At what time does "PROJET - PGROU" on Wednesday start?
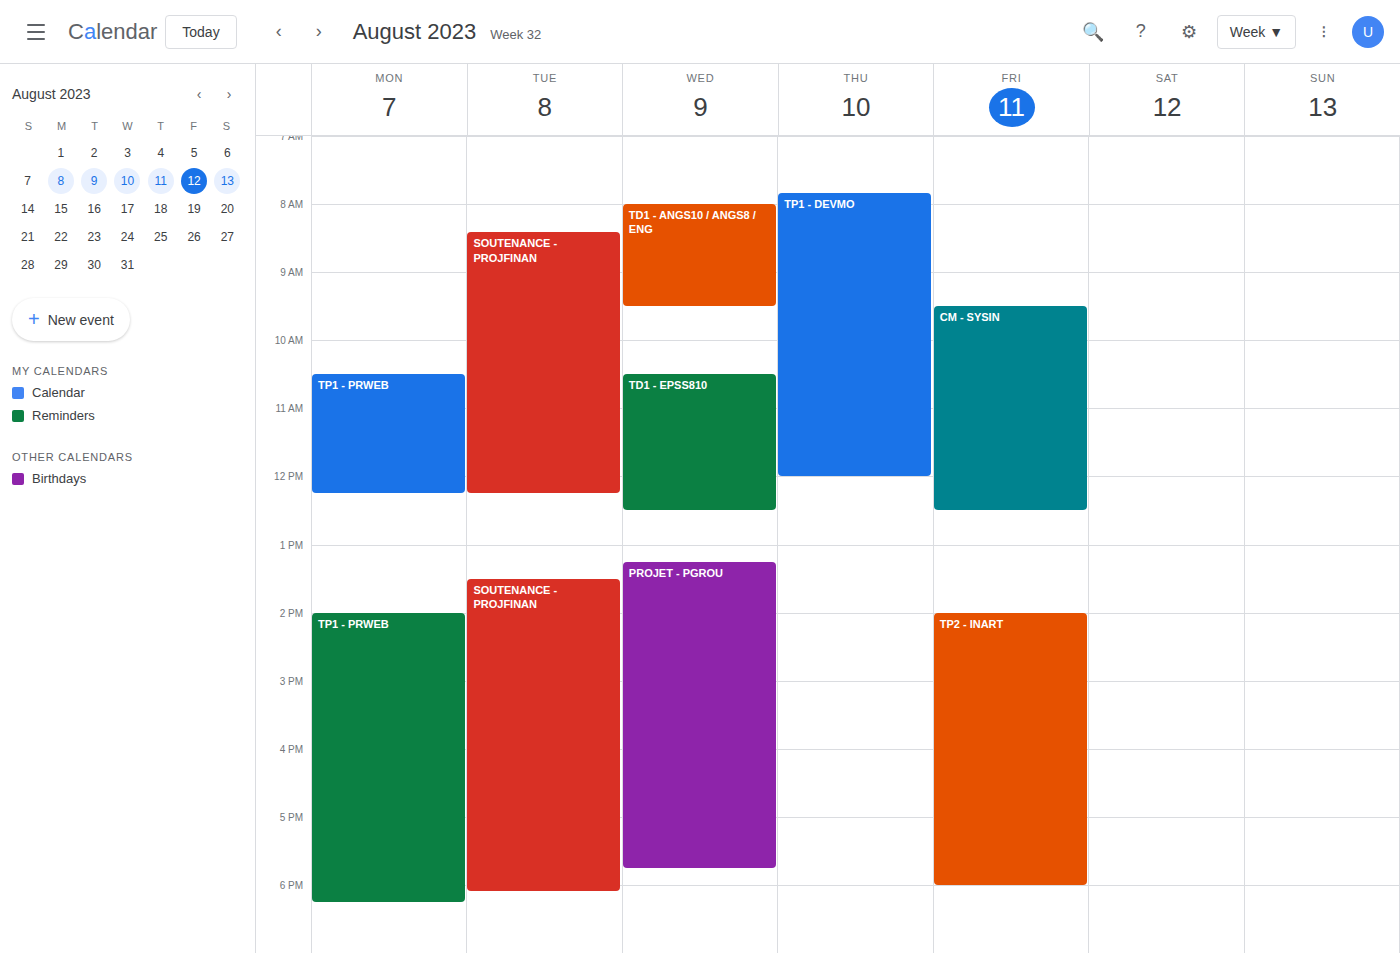
1:15 PM